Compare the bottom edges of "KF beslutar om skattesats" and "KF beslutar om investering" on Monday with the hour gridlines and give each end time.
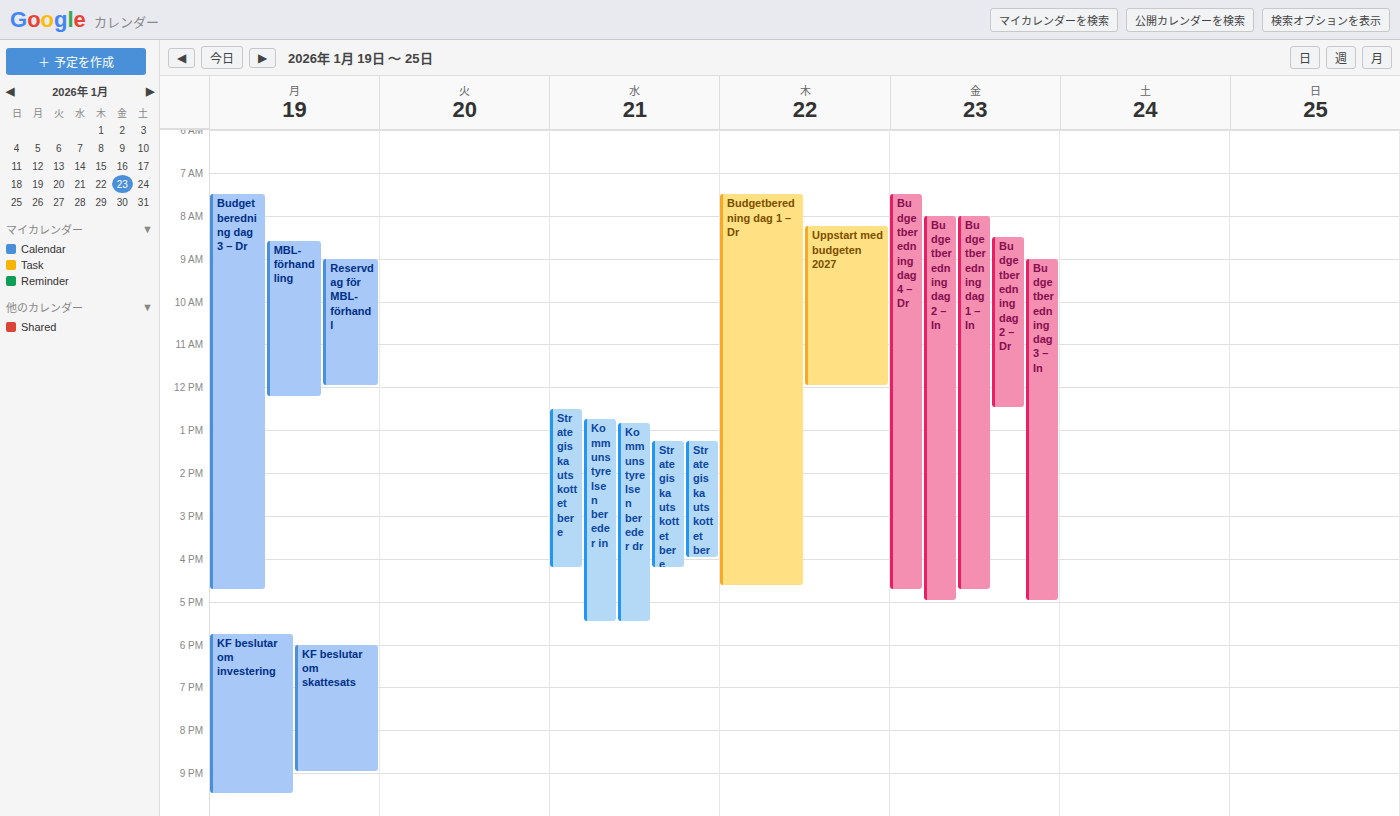
"KF beslutar om skattesats": 9:00 PM, exactly on the 9 PM line. "KF beslutar om investering": 9:30 PM, halfway between the 9 PM and 10 PM lines.